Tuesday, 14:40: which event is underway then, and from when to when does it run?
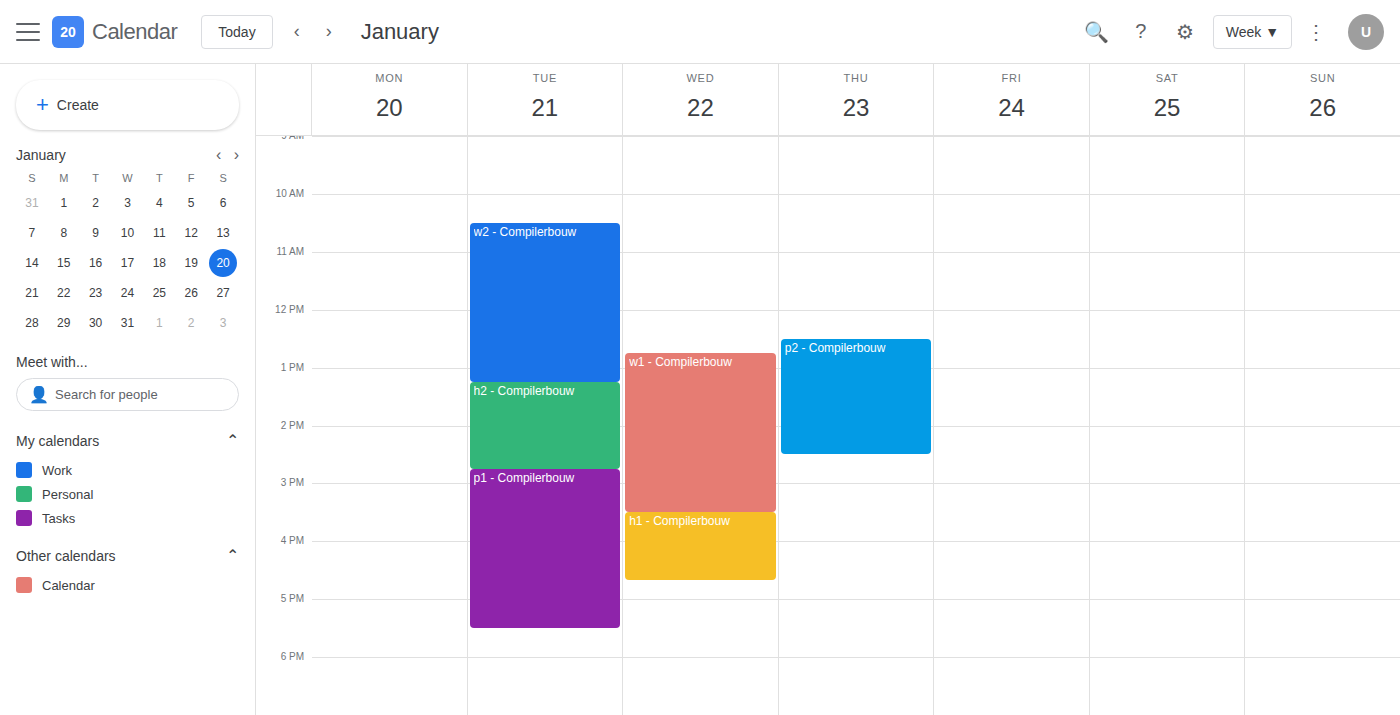
"h2 - Compilerbouw", 13:15 to 14:45